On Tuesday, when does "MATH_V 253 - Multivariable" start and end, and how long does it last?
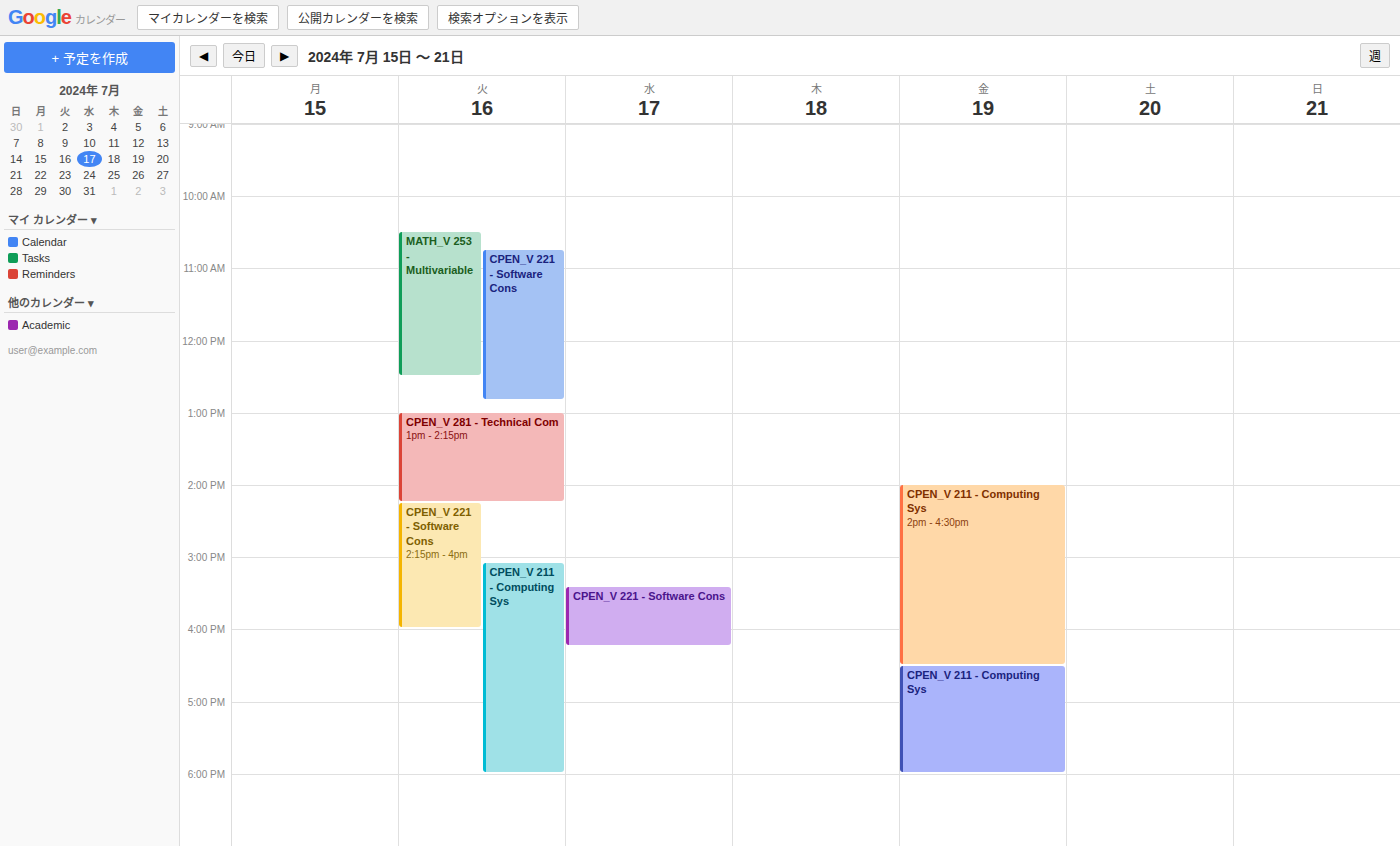
10:30 to 12:30, 2 hours